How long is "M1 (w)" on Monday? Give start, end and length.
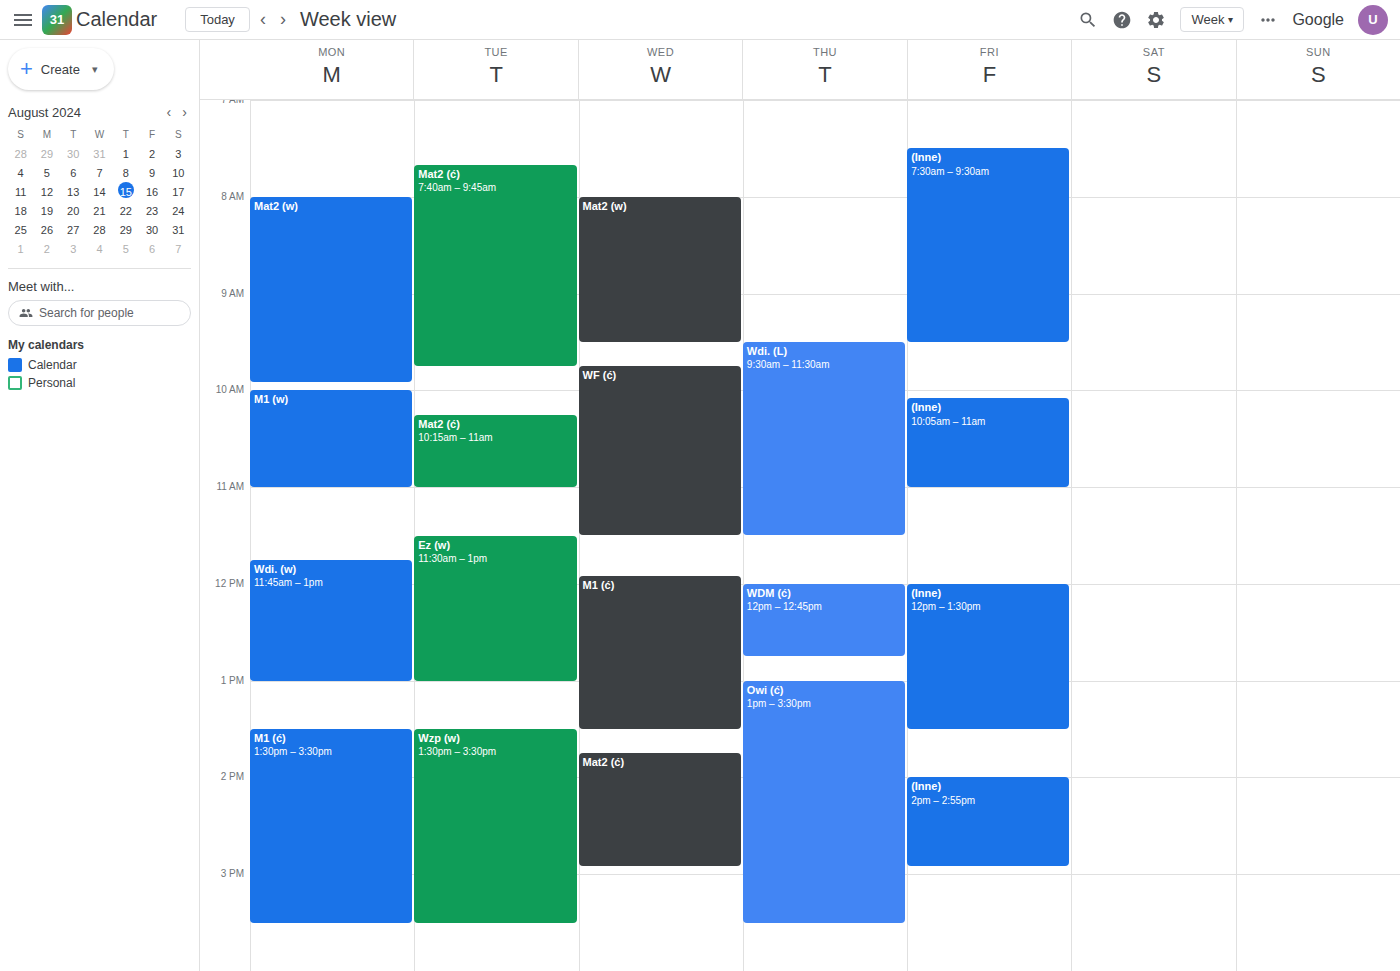
10:00 AM to 11:00 AM, 1 hour